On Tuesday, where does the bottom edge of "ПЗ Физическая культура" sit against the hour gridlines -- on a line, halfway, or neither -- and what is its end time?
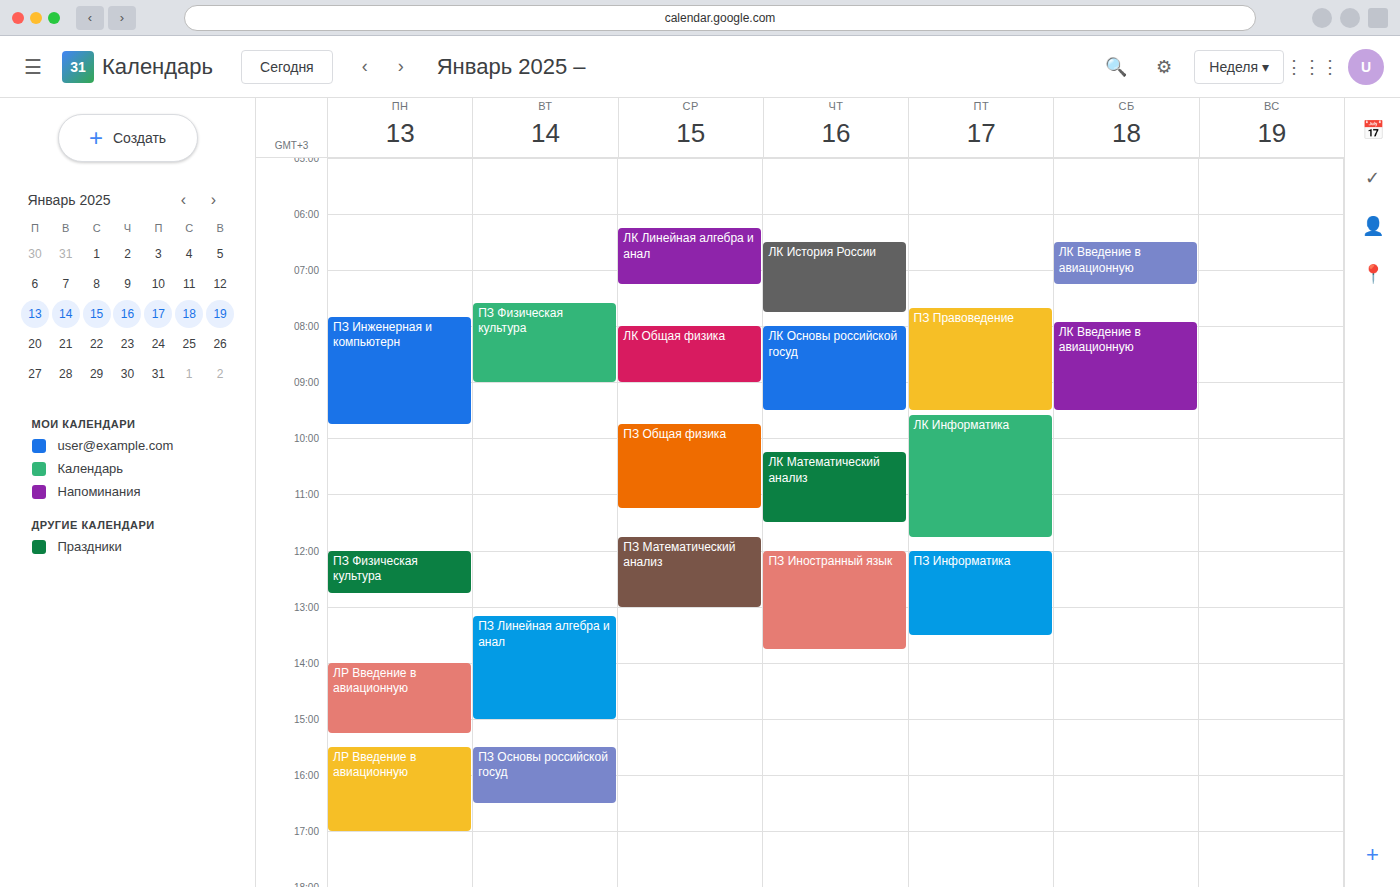
9:00 AM -- exactly on the 9 AM line.